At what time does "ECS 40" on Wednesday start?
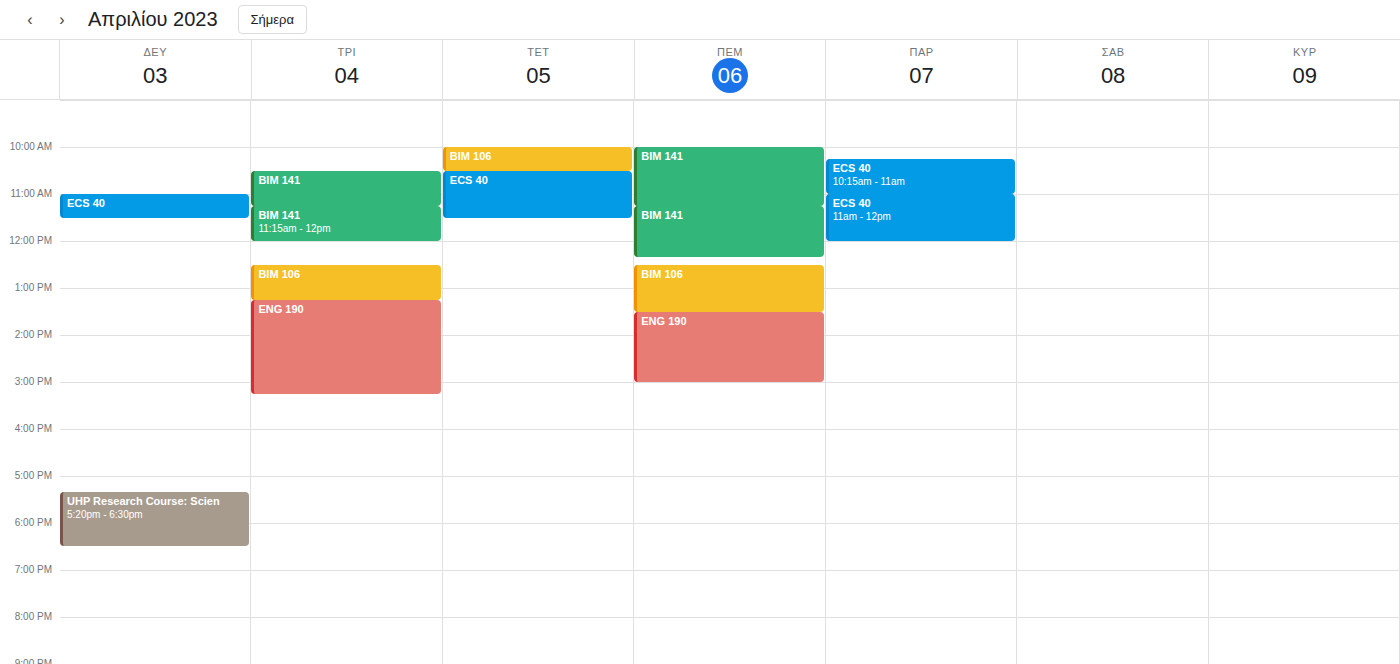
10:30 AM